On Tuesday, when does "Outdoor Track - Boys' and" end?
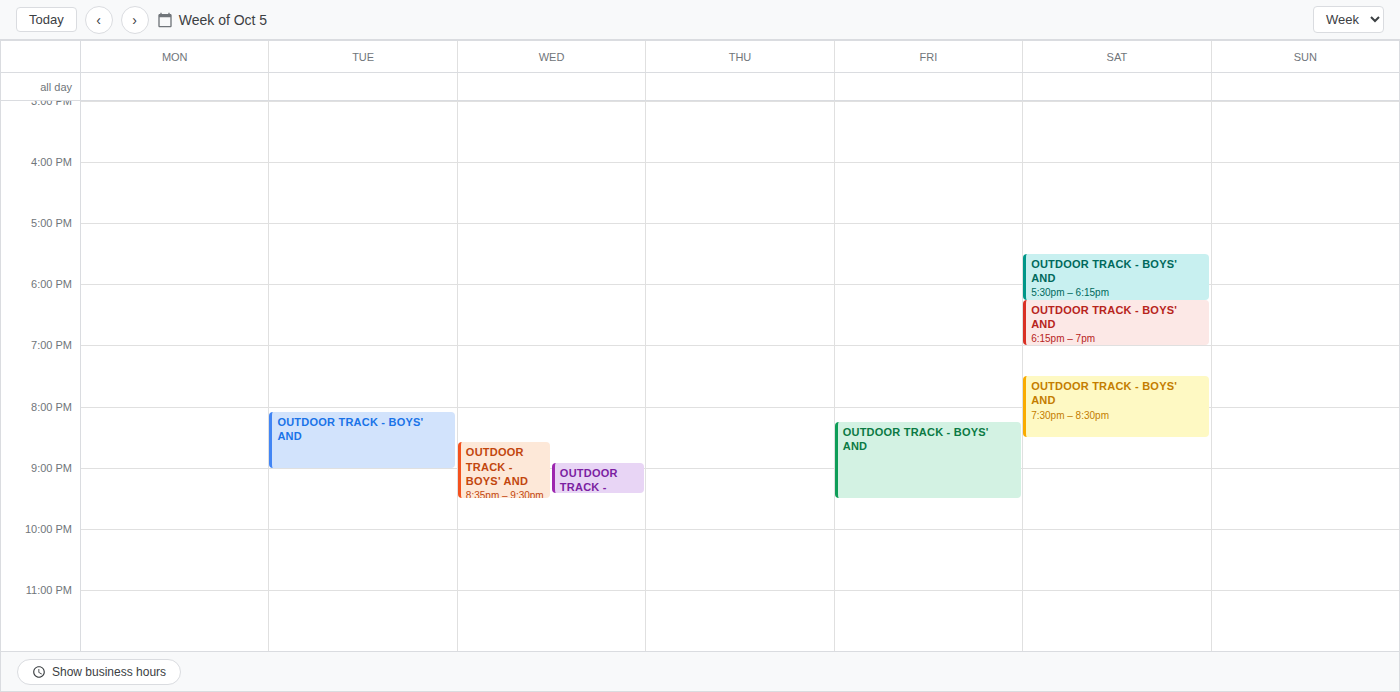
9:00 PM